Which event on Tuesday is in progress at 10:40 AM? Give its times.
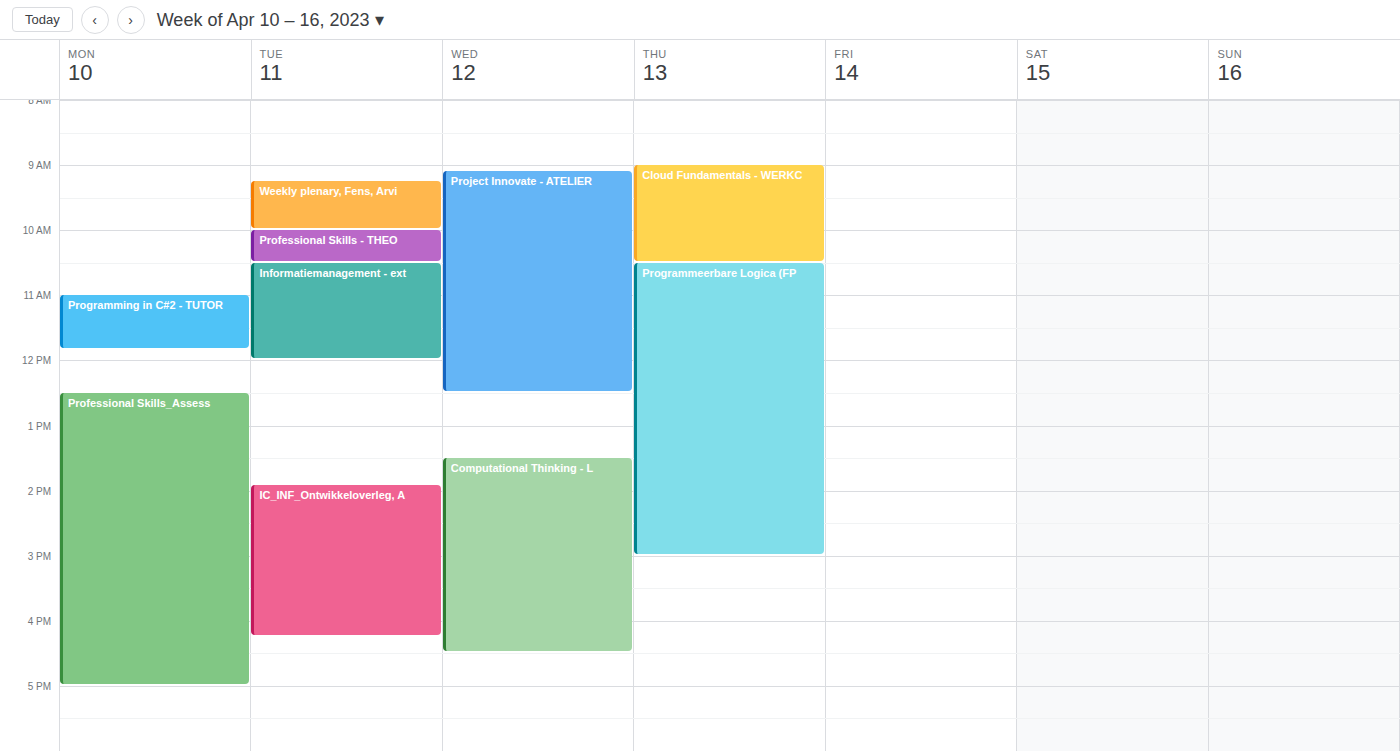
"Informatiemanagement - ext", 10:30 AM to 12:00 PM